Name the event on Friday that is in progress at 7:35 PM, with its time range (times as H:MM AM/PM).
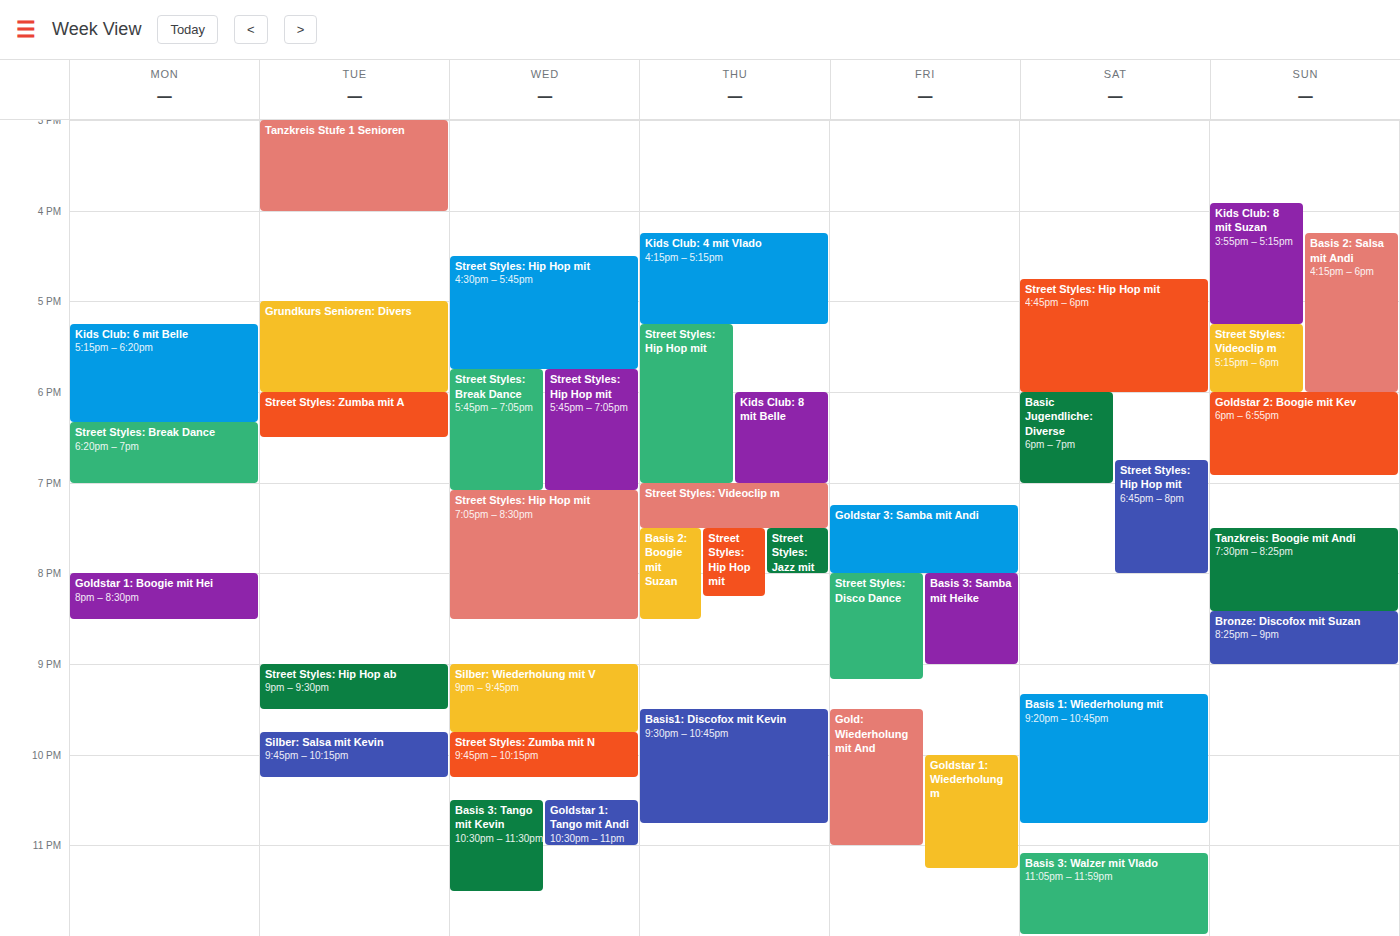
"Goldstar 3: Samba mit Andi", 7:15 PM to 8:00 PM